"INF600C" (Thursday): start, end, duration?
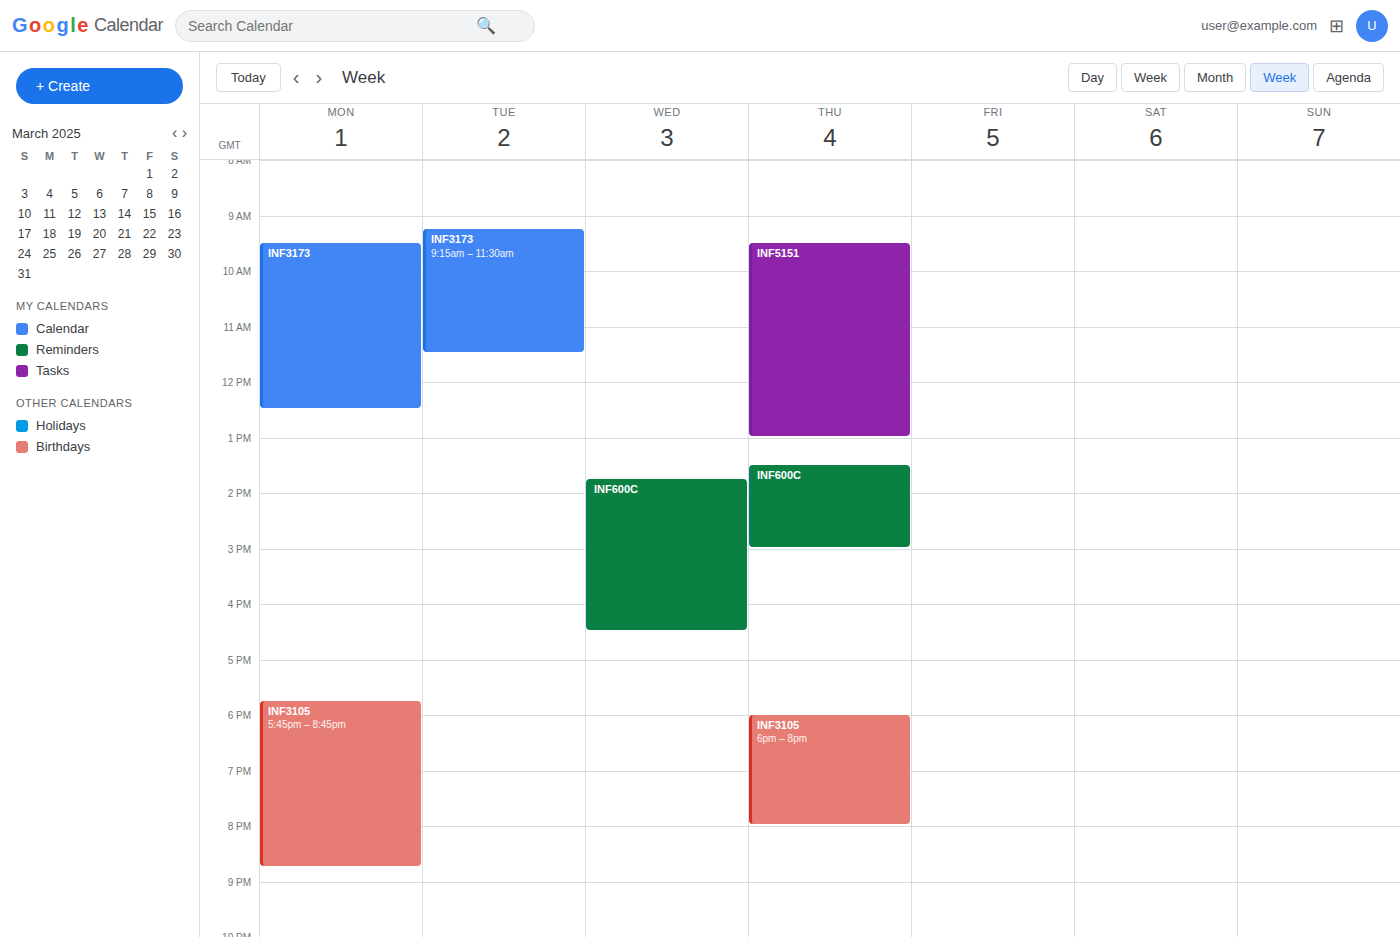
1:30 PM to 3:00 PM, 1 hour 30 minutes